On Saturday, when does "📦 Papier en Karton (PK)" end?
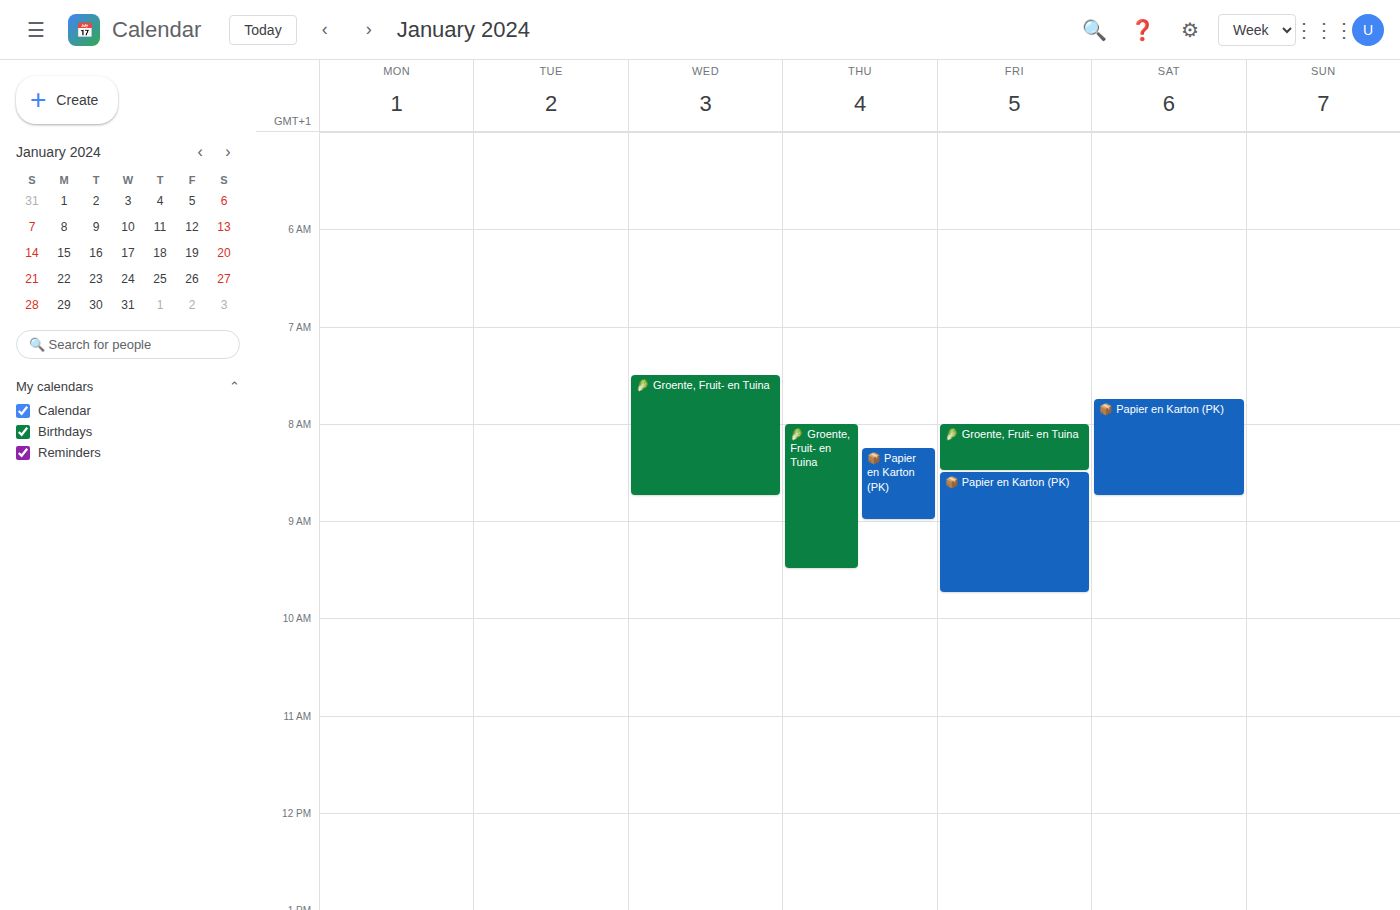
8:45 AM